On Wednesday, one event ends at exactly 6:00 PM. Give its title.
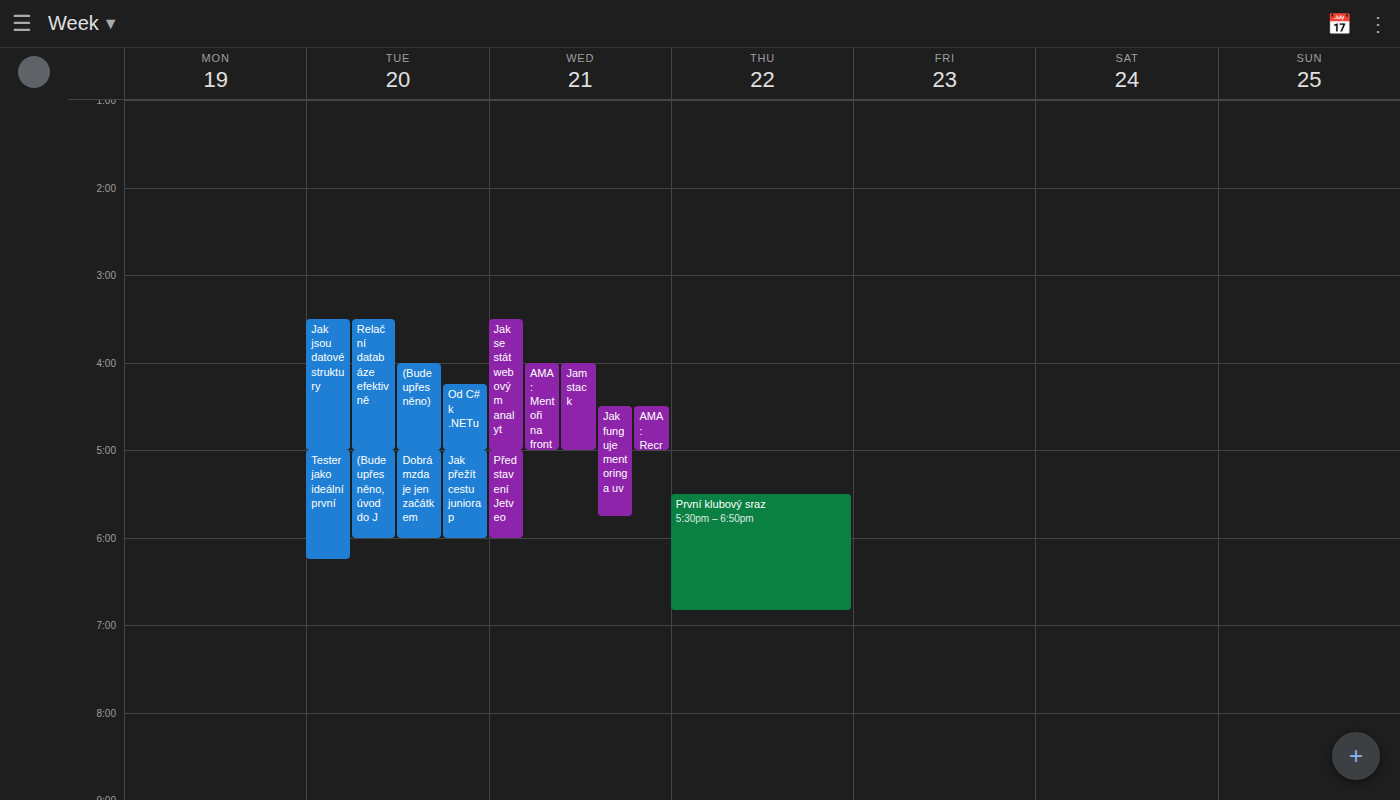
"Představení Jetveo"